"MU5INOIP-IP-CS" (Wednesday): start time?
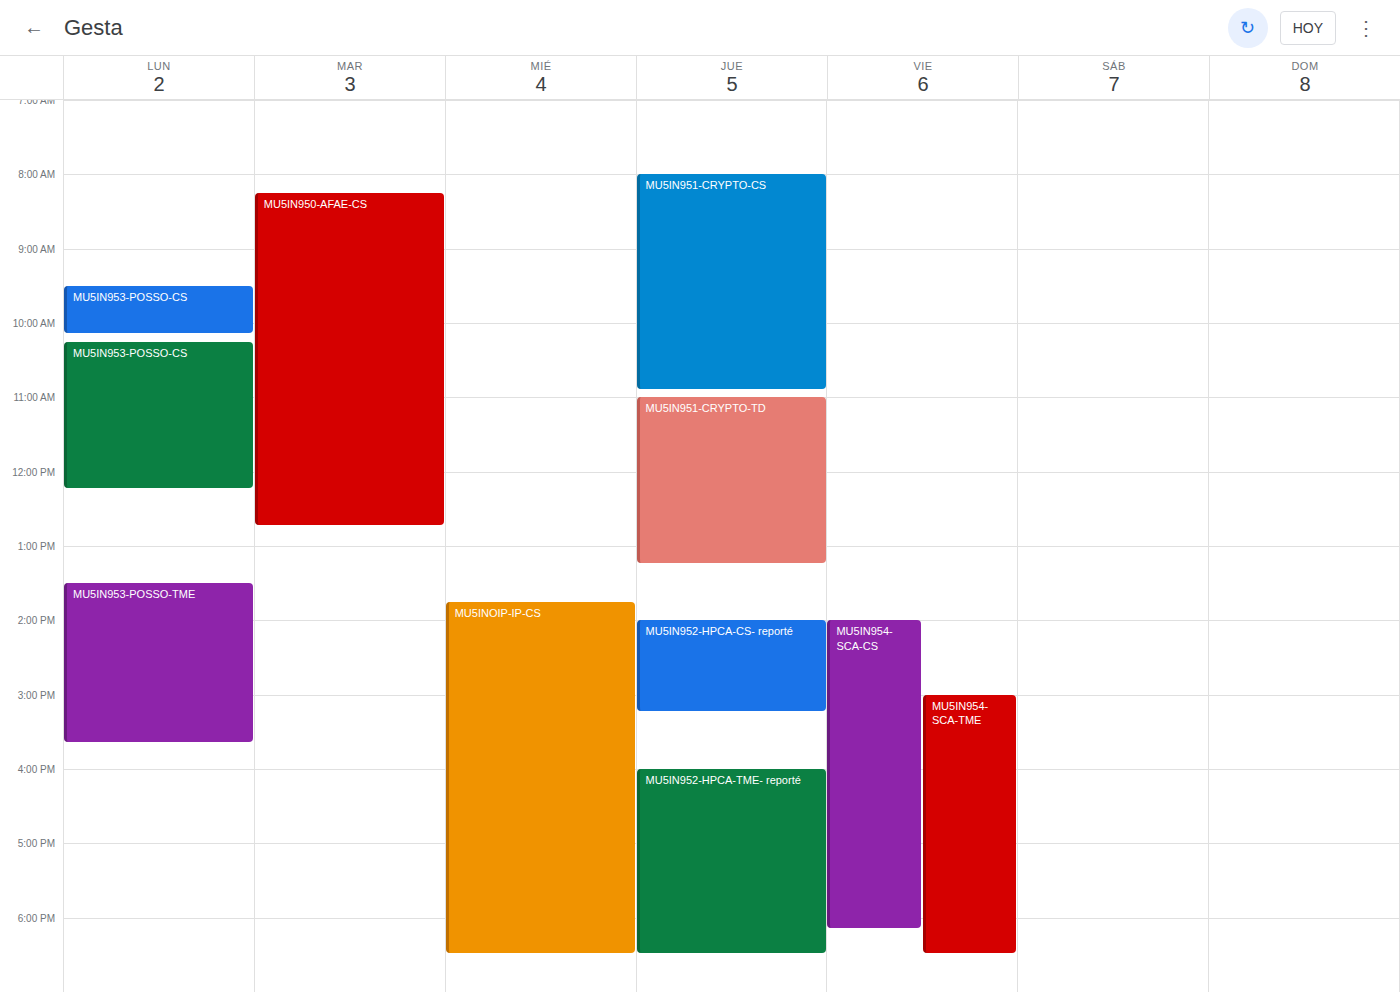
13:45